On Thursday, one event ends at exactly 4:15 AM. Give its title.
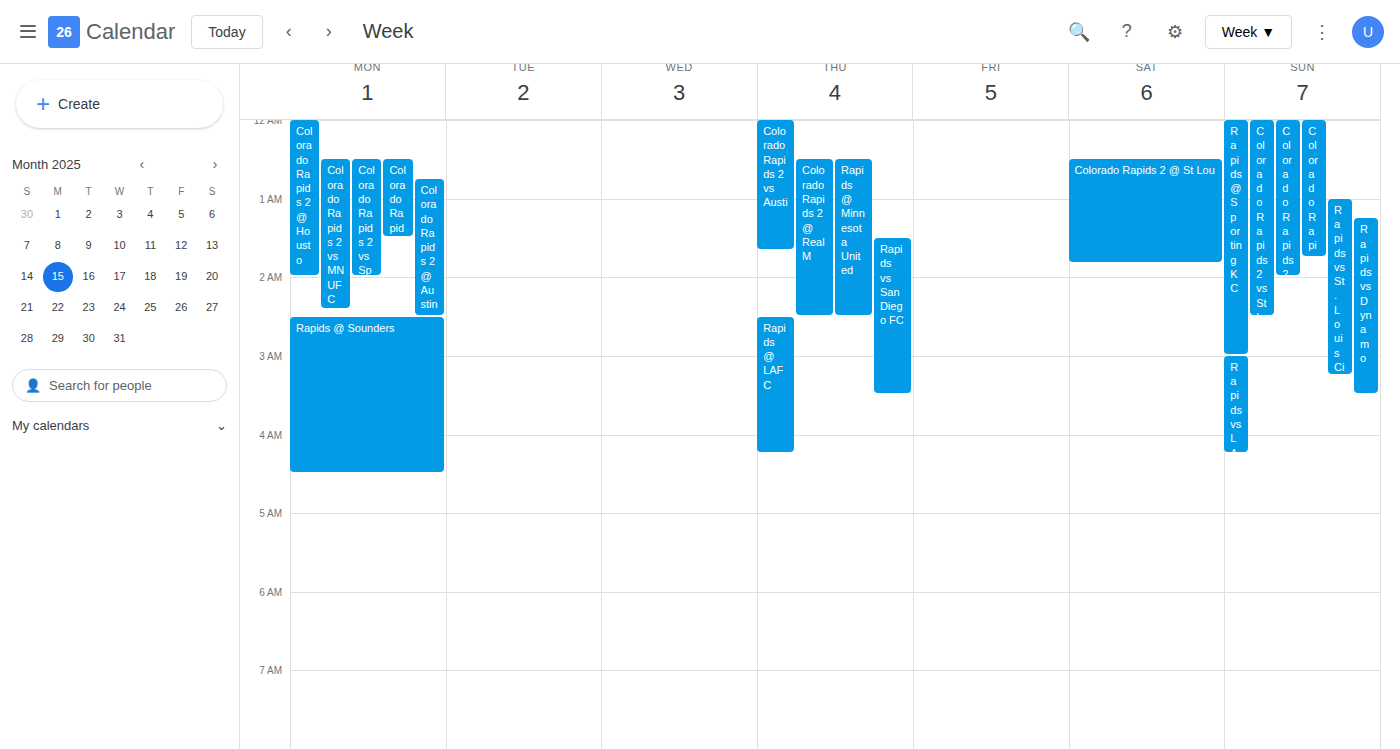
"Rapids @ LAFC"